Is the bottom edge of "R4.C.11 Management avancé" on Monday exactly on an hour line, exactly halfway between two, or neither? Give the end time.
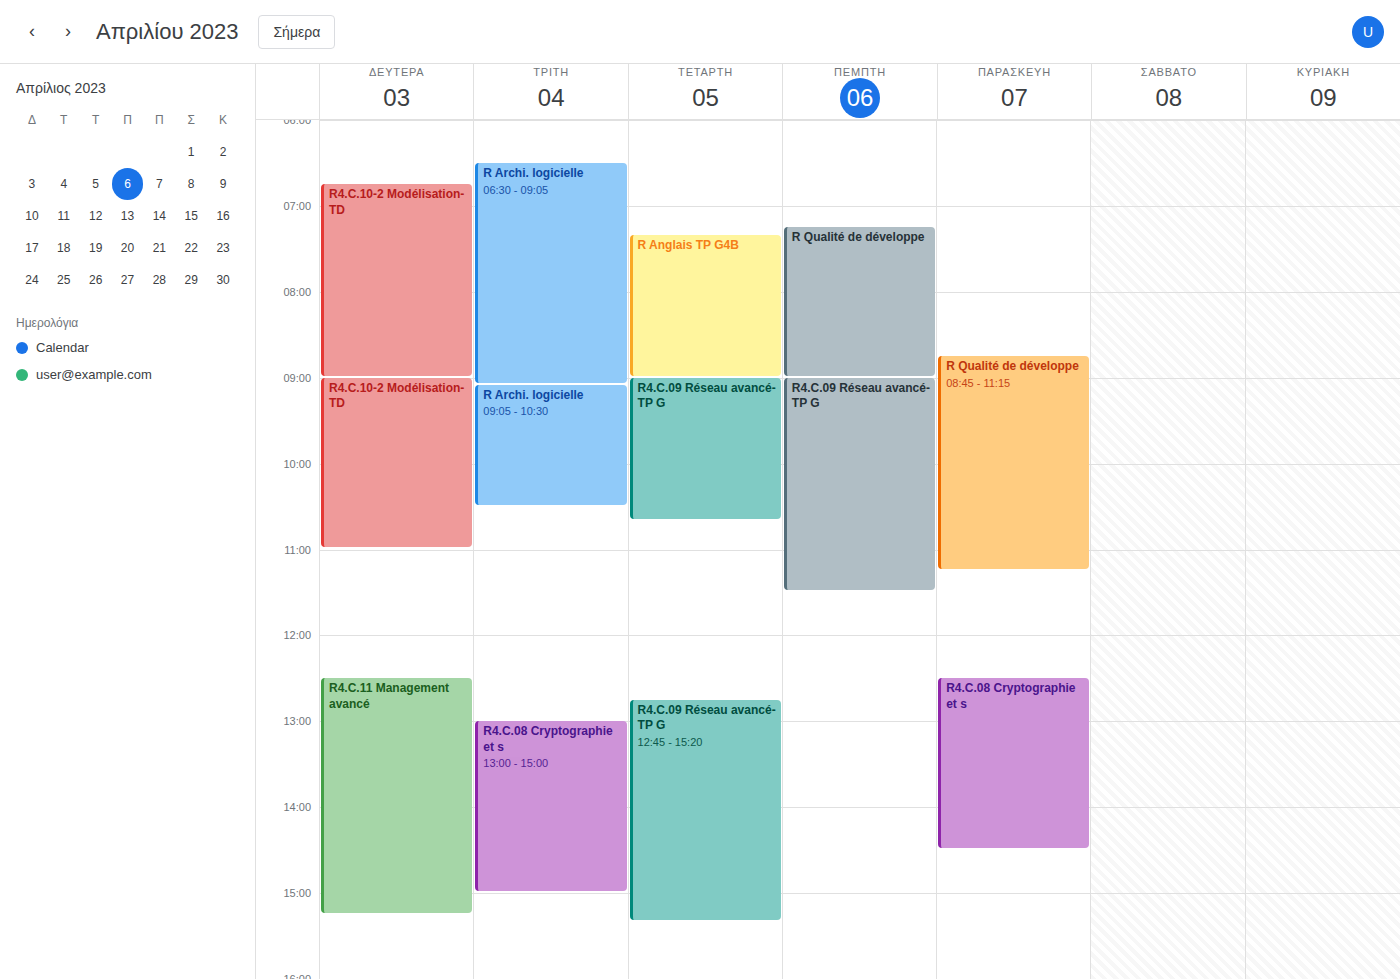
3:15 PM -- neither: a quarter of the way from the 3 PM line to the 4 PM line.